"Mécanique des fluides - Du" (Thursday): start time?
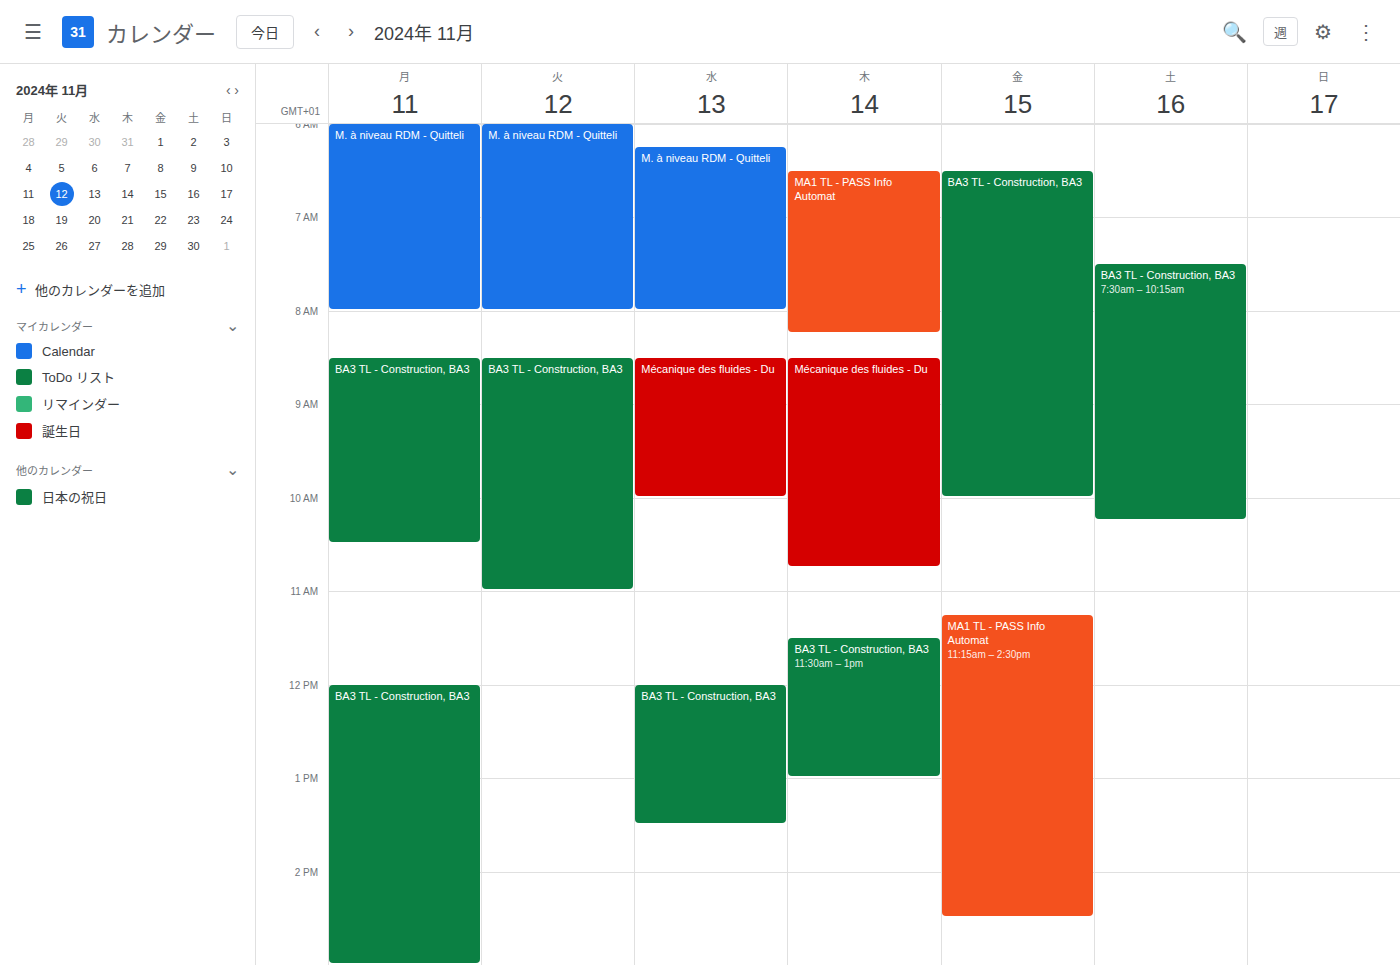
08:30